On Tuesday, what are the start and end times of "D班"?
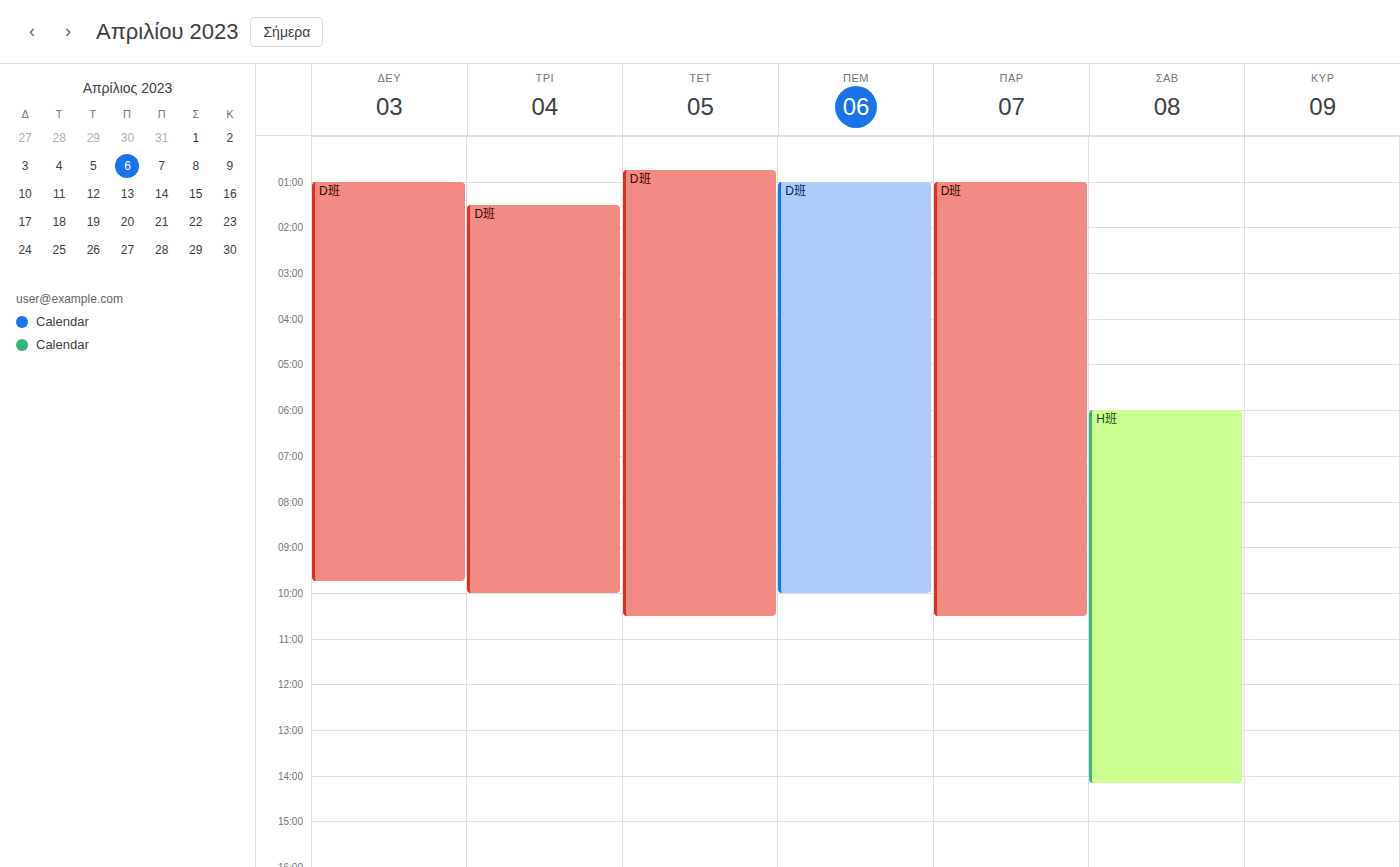
1:30 AM to 10:00 AM